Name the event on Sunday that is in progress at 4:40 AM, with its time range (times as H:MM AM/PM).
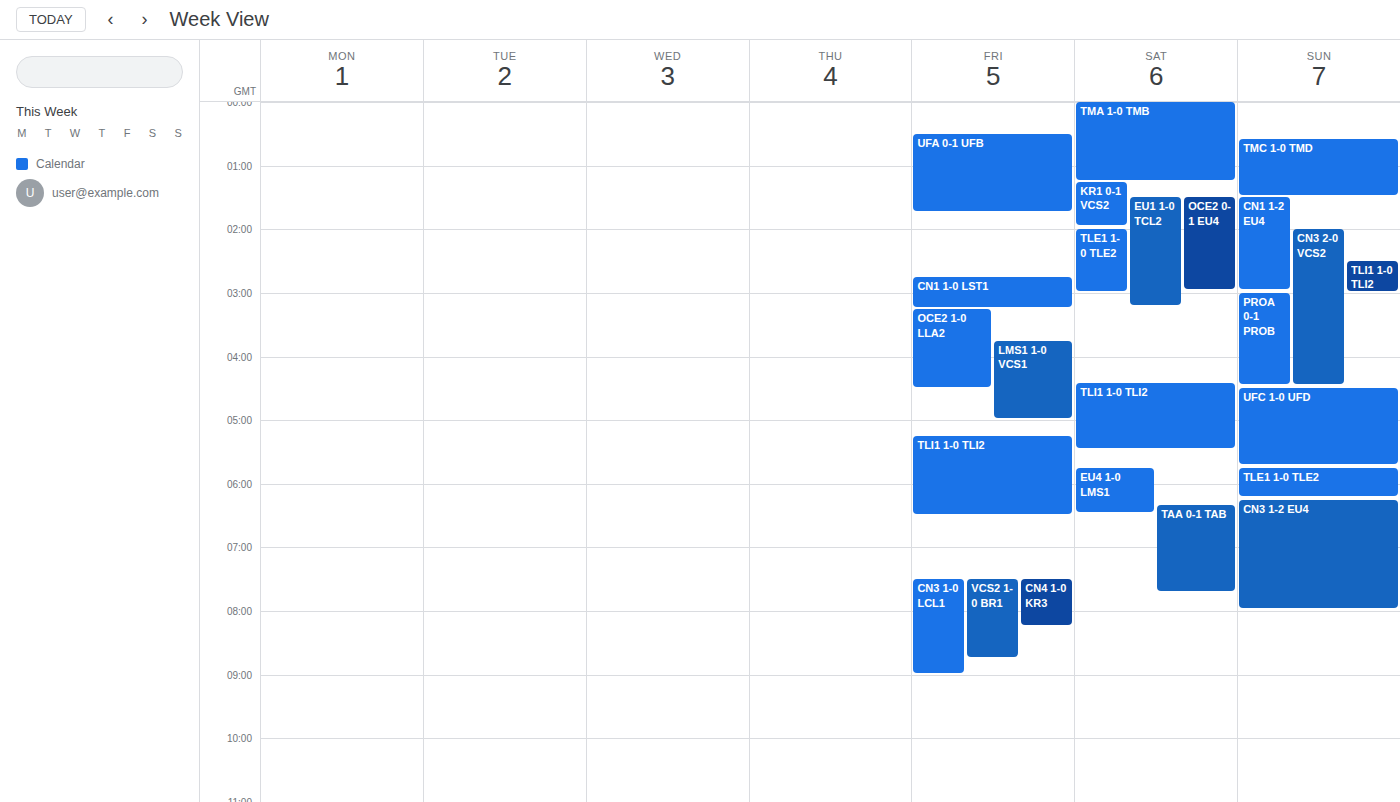
"UFC 1-0 UFD", 4:30 AM to 5:45 AM